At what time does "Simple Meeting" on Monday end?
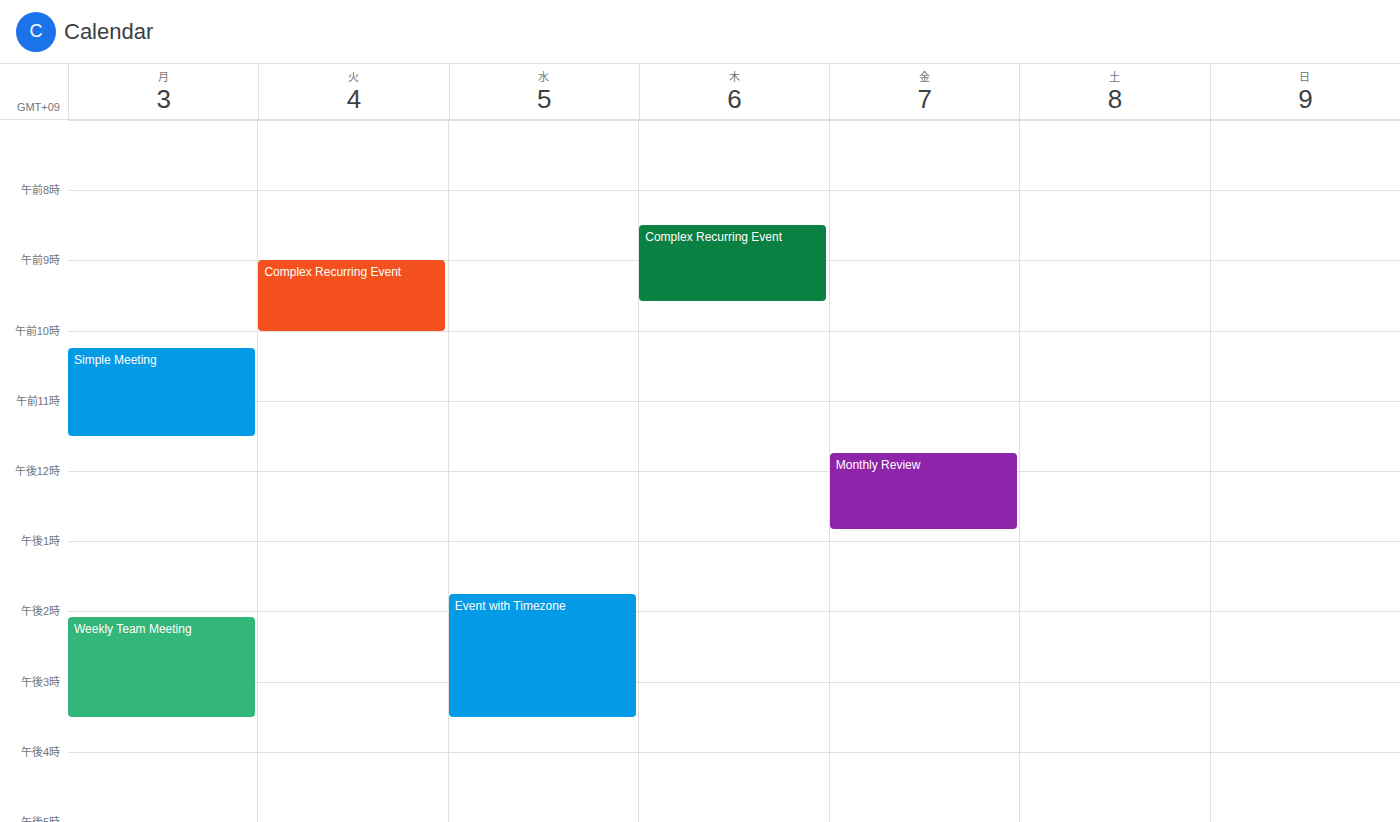
11:30 AM